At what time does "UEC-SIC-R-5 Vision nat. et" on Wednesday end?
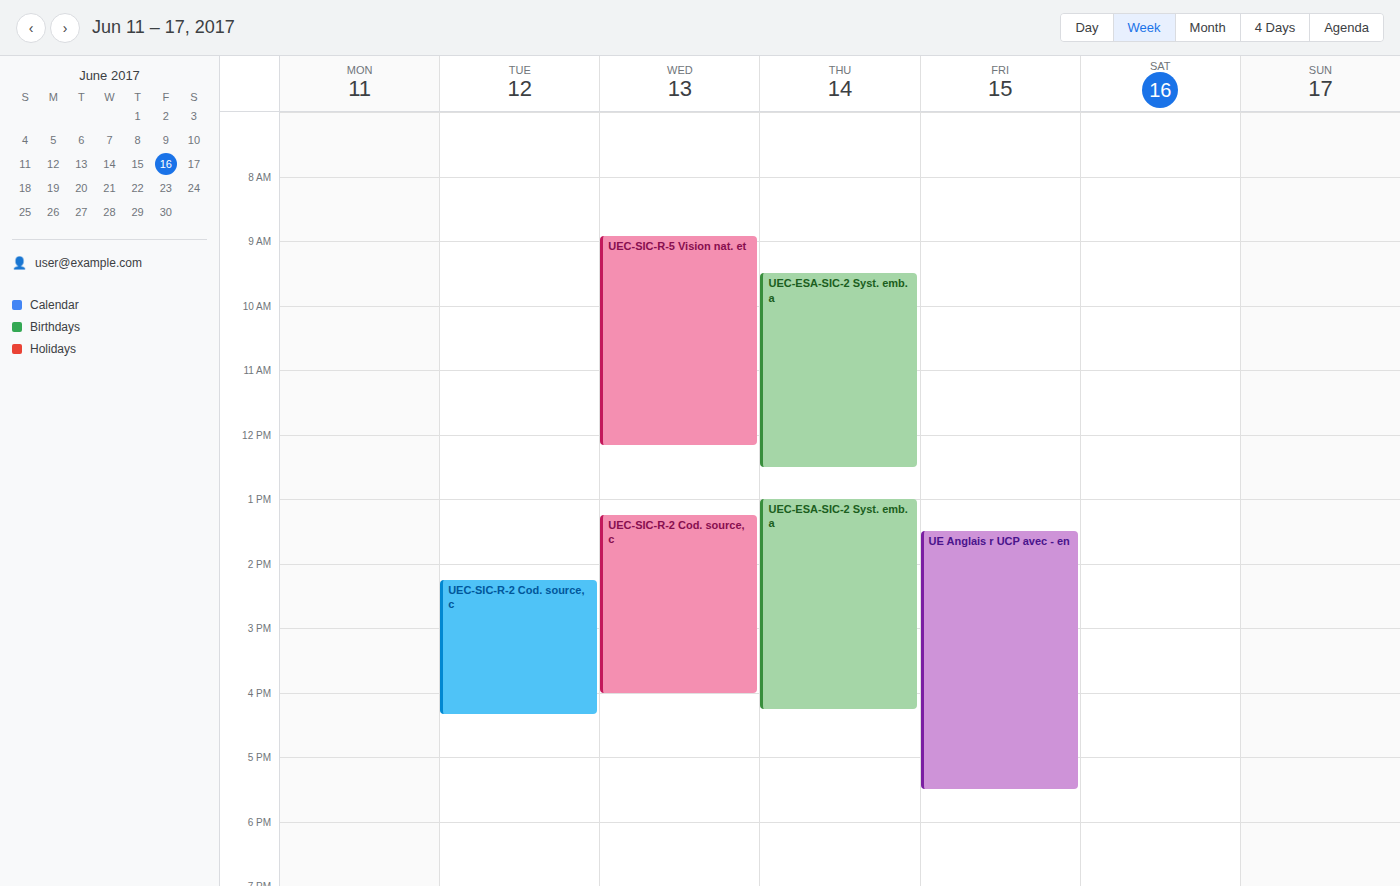
12:10